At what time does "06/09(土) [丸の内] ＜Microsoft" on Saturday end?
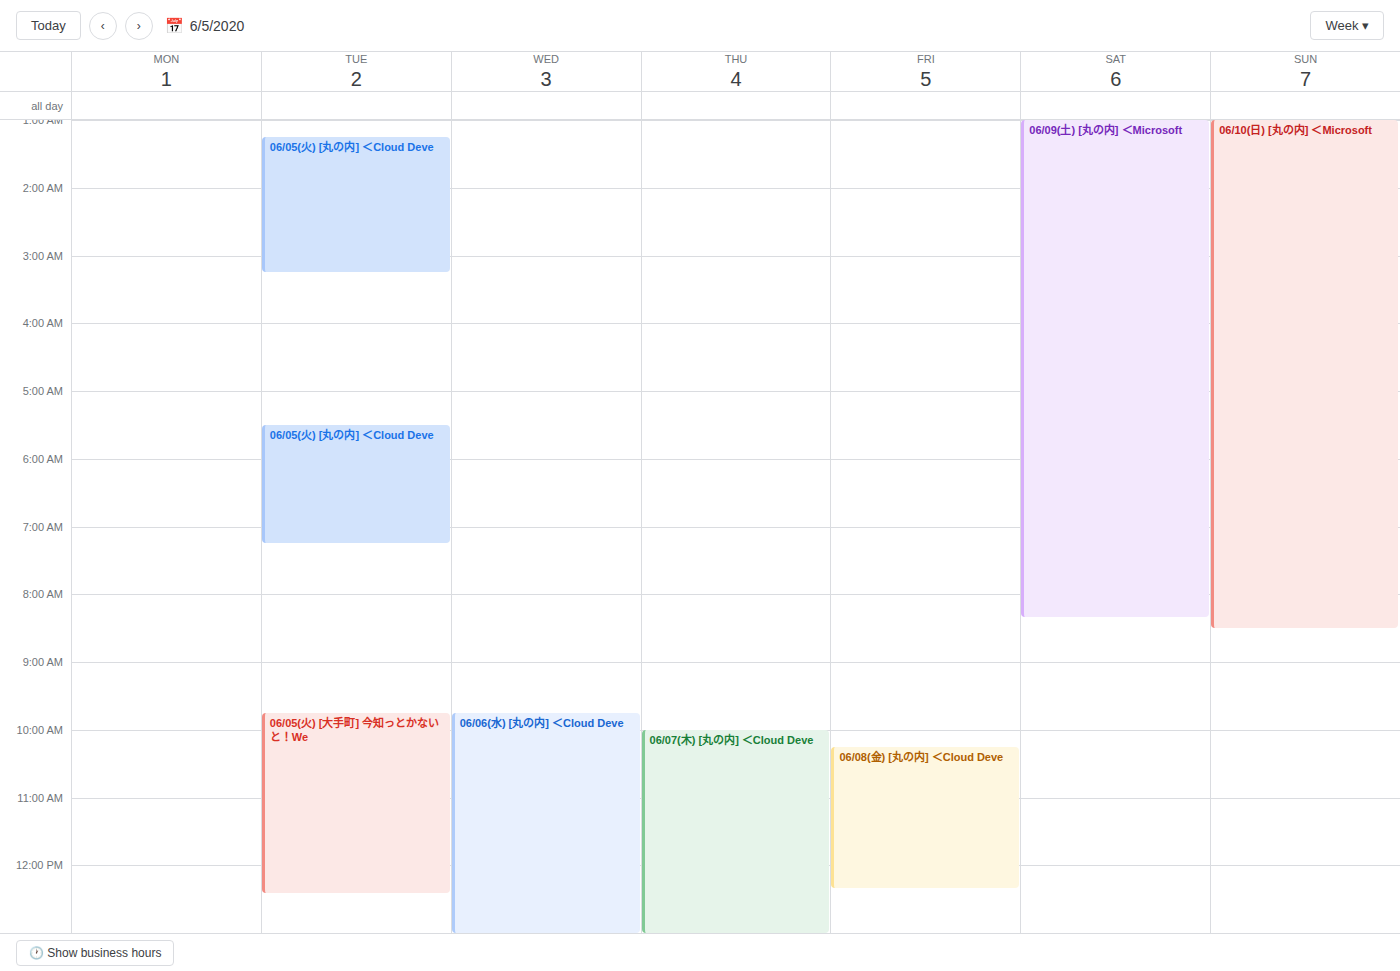
8:20 AM